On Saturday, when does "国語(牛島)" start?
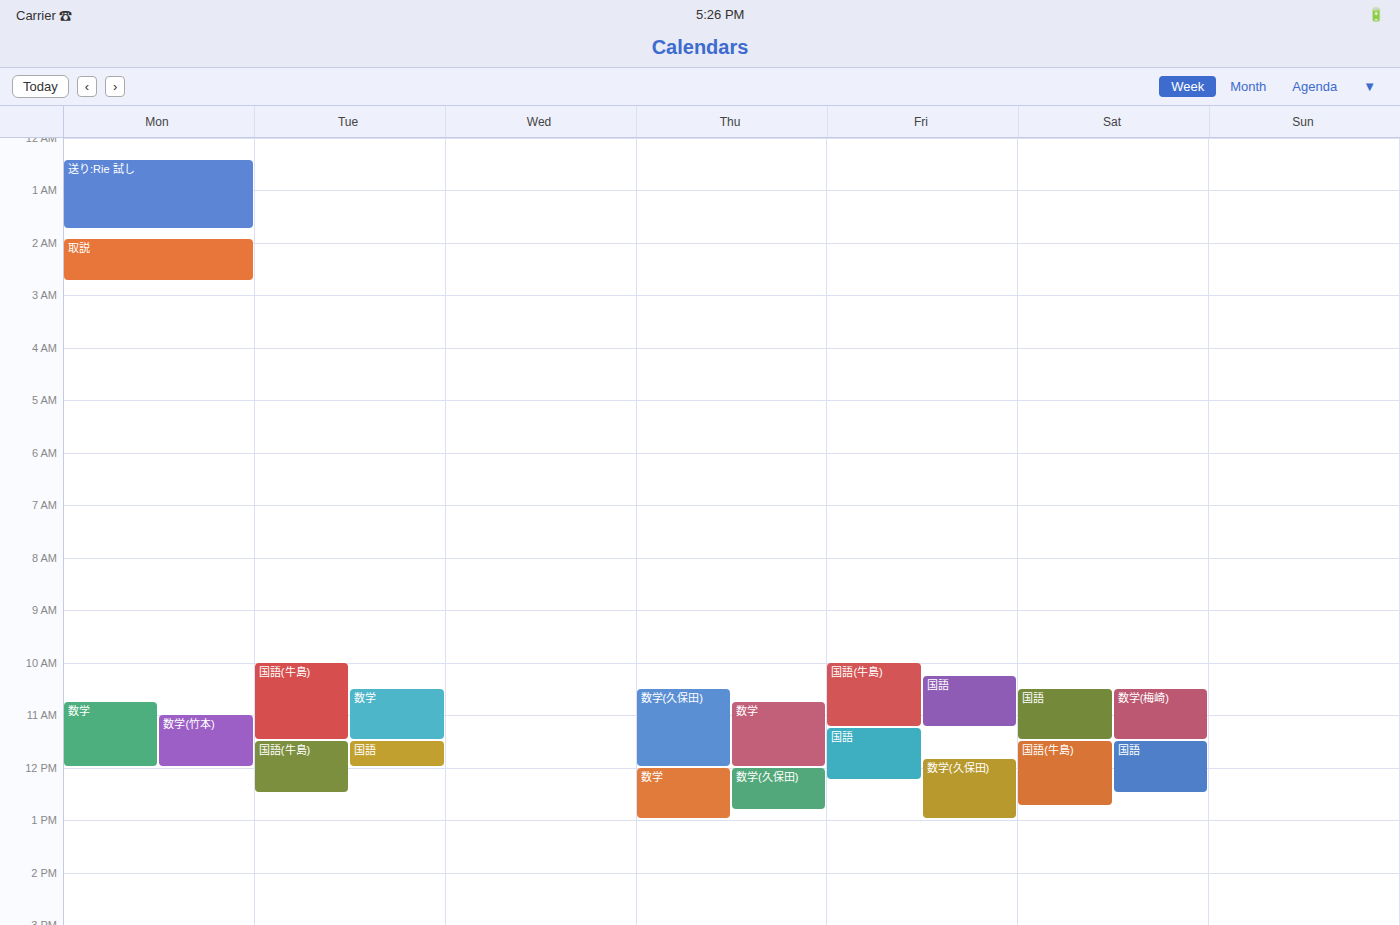
11:30 AM